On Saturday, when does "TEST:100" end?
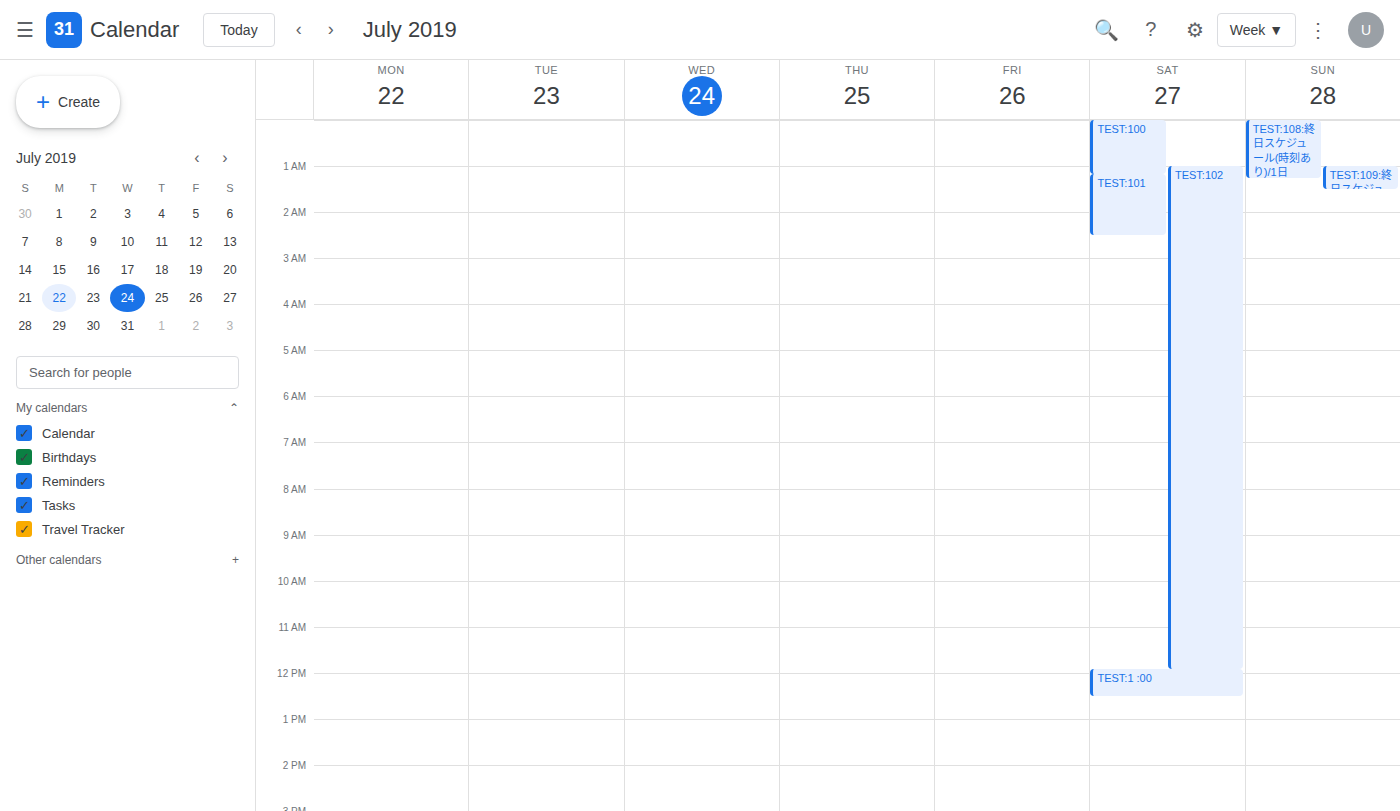
01:10